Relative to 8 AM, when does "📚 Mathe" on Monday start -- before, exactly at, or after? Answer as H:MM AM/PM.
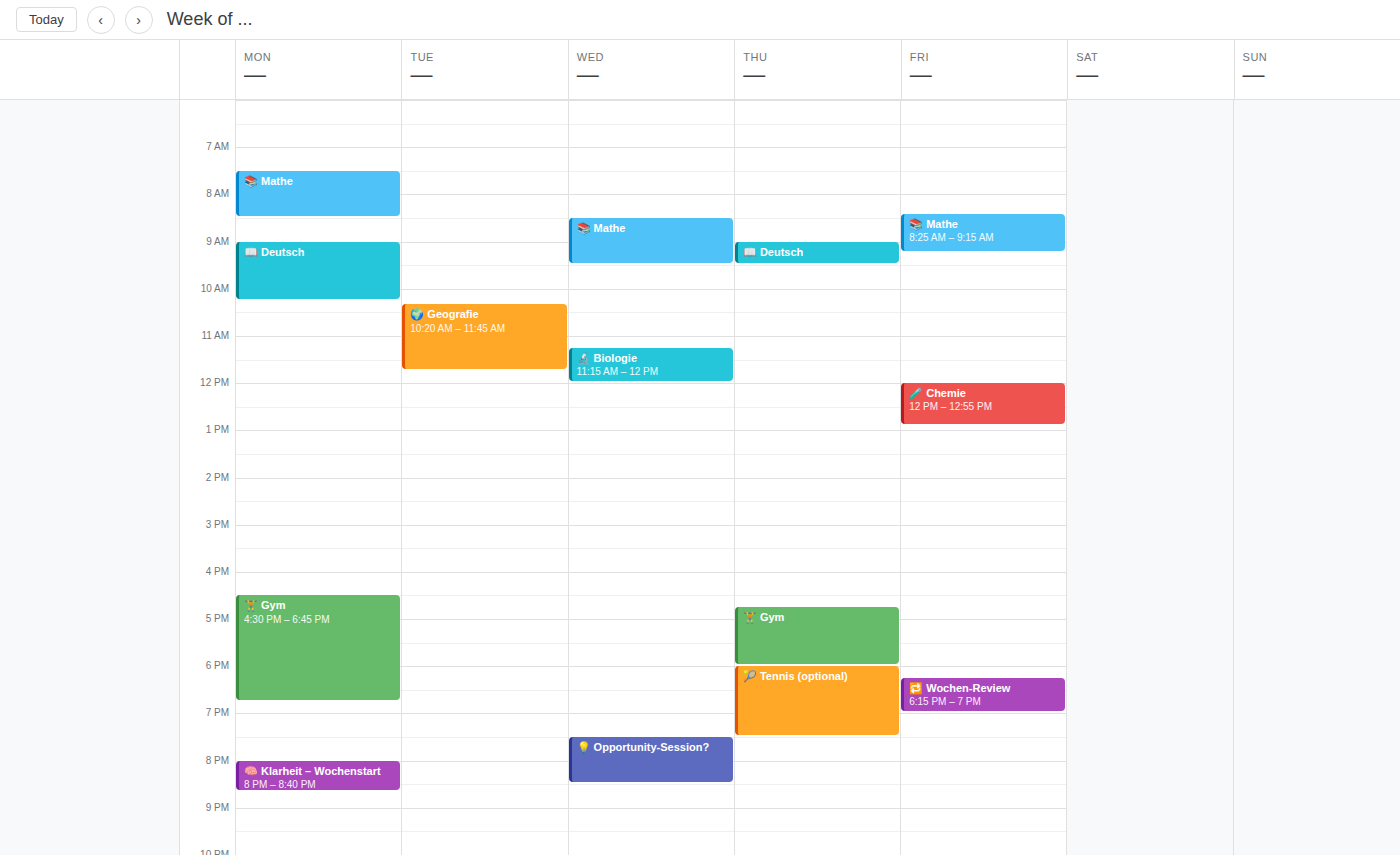
7:30 AM -- before 8 AM, 30 minutes above the 8 AM line.